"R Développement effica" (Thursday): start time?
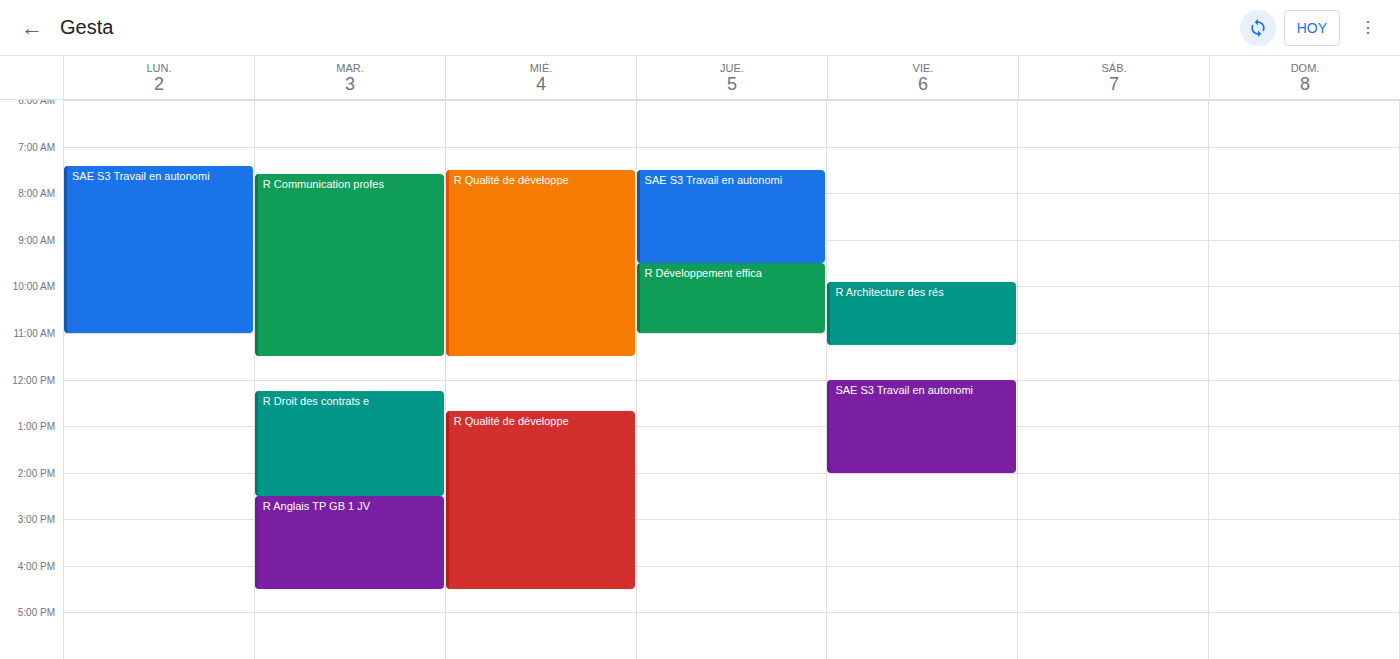
9:30 AM